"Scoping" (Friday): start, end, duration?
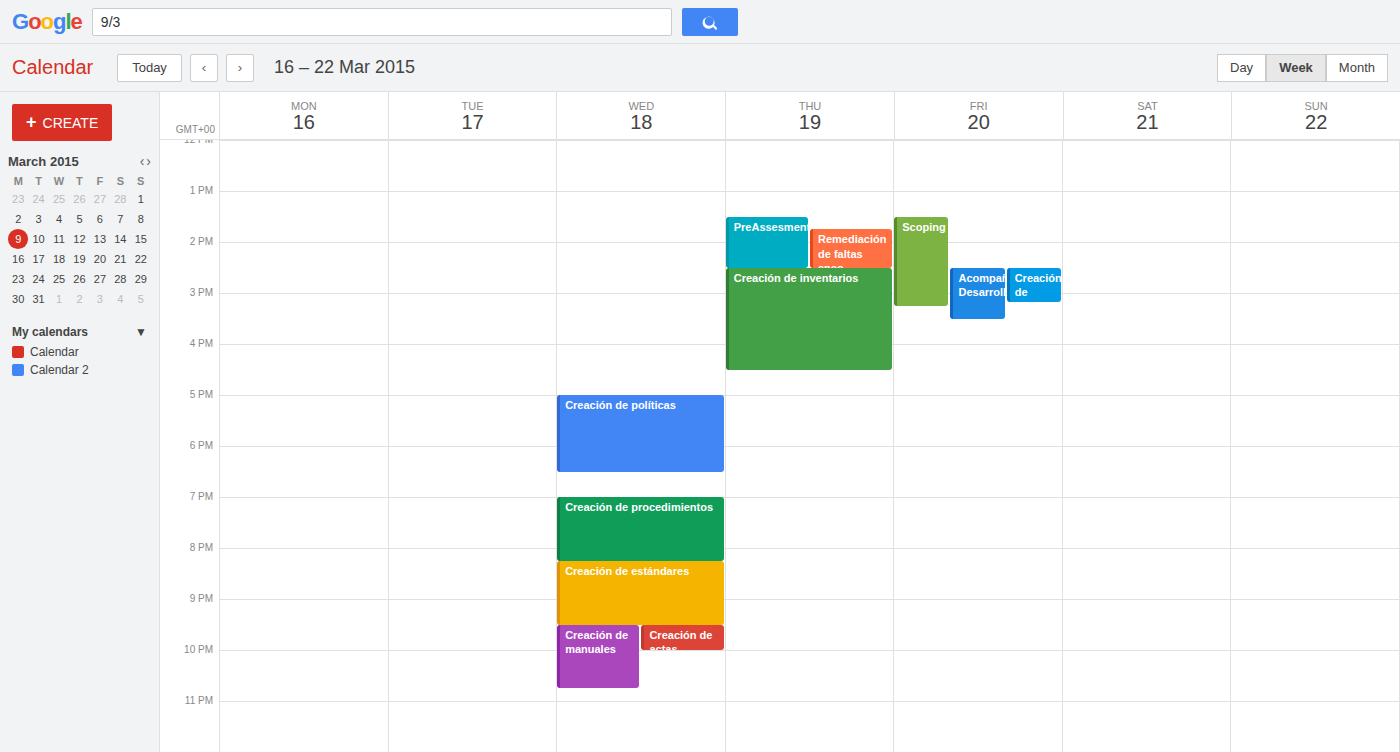
13:30 to 15:15, 1 hour 45 minutes